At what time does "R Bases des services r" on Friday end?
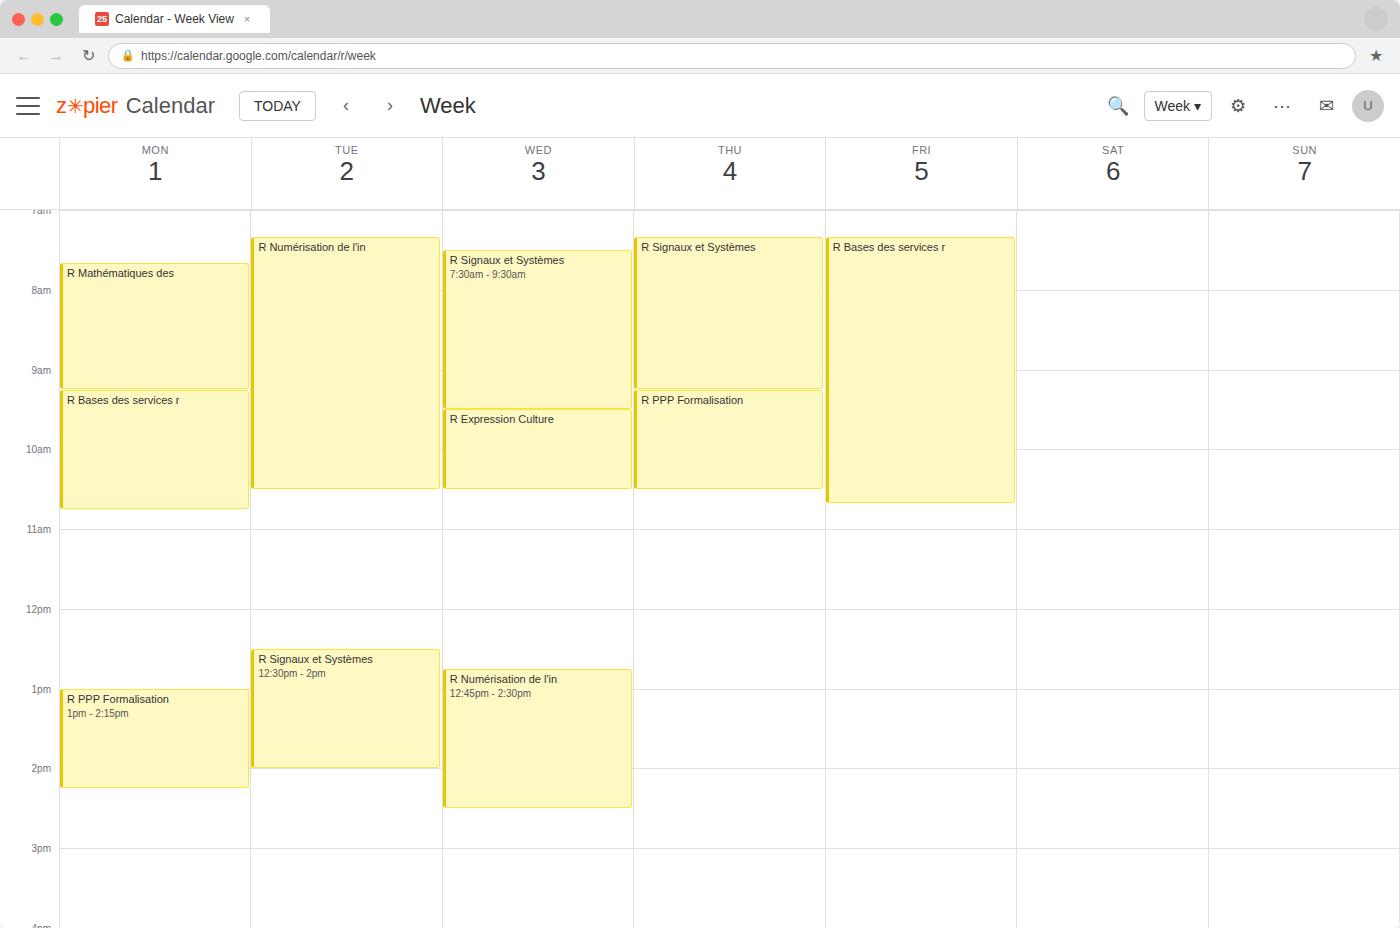
10:40